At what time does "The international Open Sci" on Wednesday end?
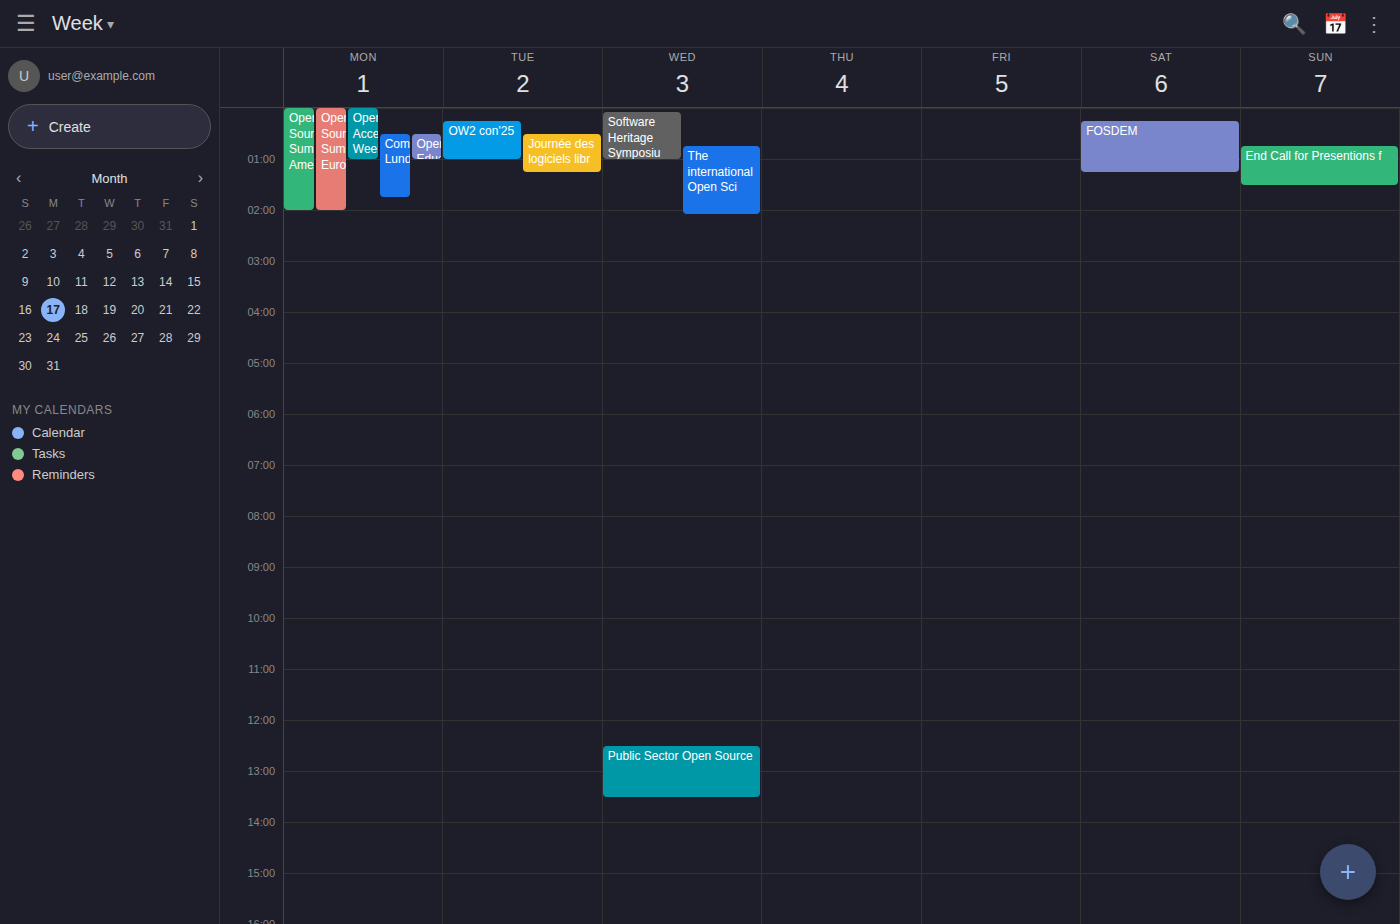
2:05 AM